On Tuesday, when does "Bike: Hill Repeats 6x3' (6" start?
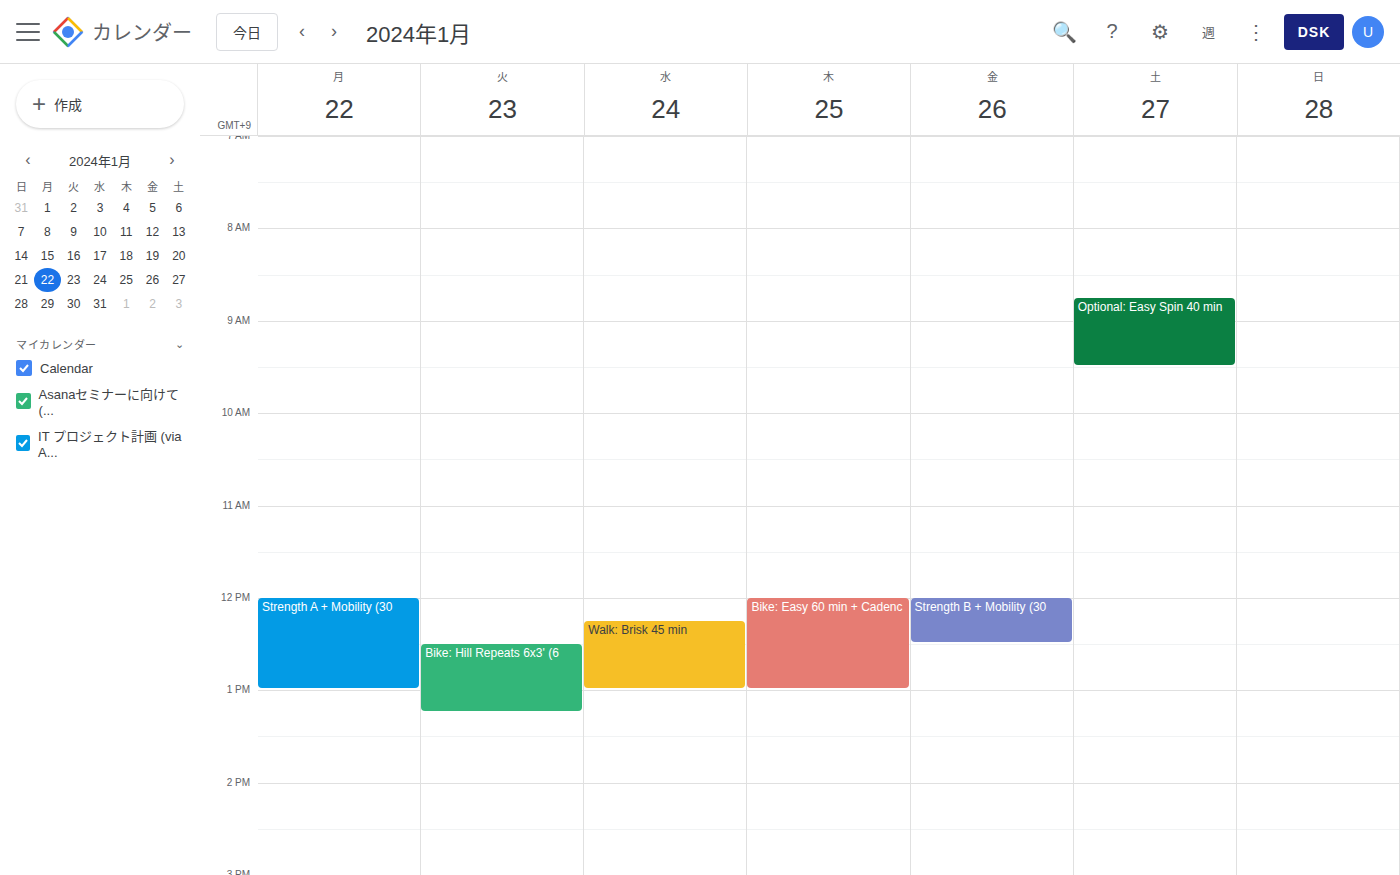
12:30 PM